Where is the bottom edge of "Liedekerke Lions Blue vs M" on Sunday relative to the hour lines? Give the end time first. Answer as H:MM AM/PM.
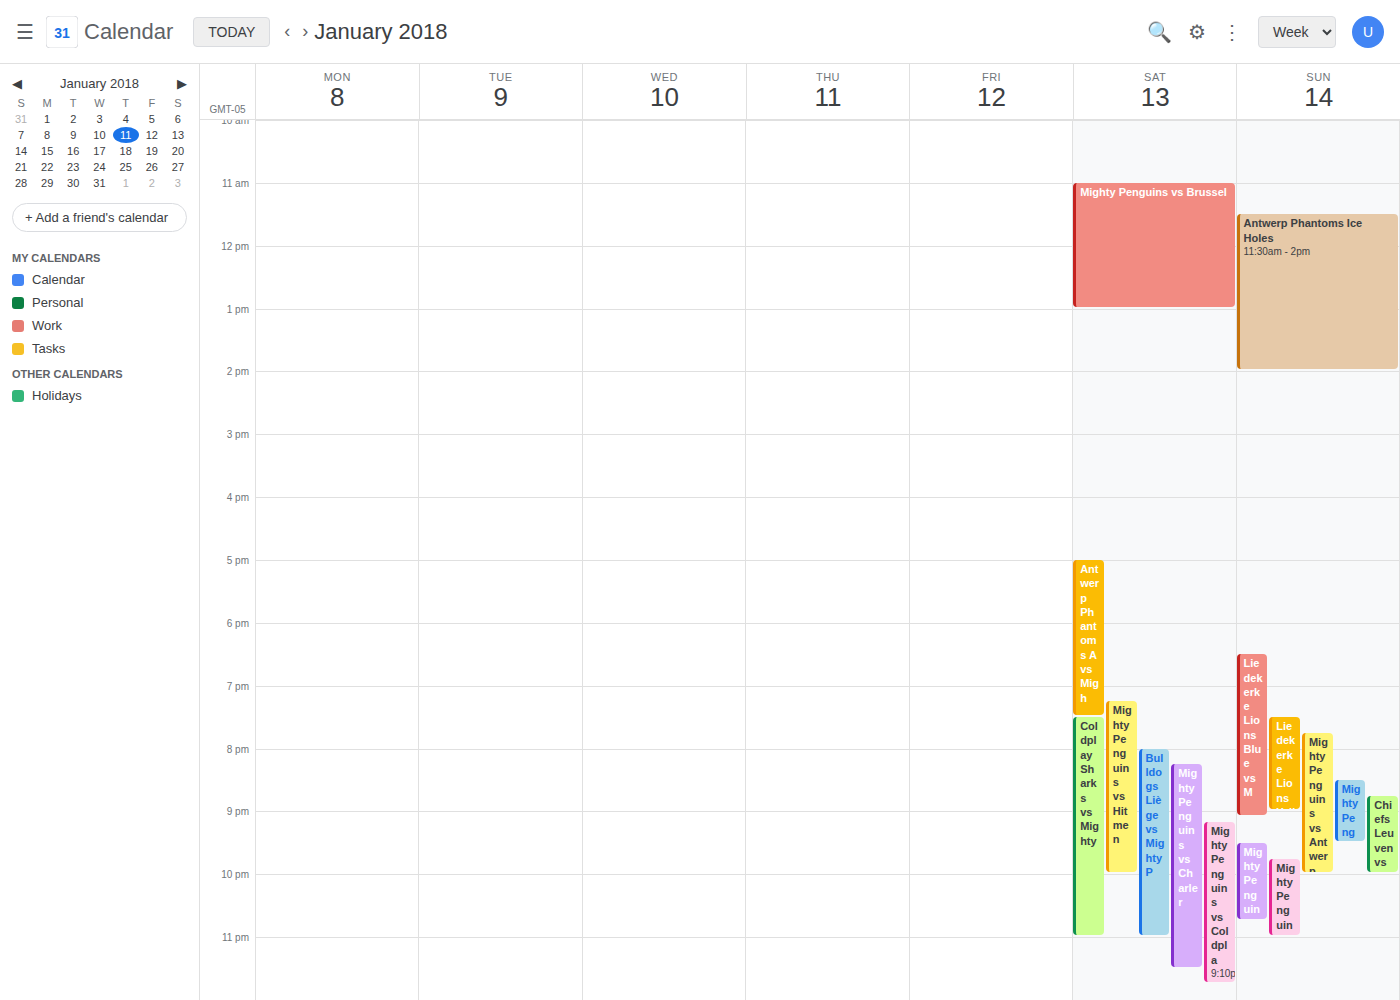
9:05 PM -- neither: 5 minutes below the 9 PM line and 55 minutes above the 10 PM line.